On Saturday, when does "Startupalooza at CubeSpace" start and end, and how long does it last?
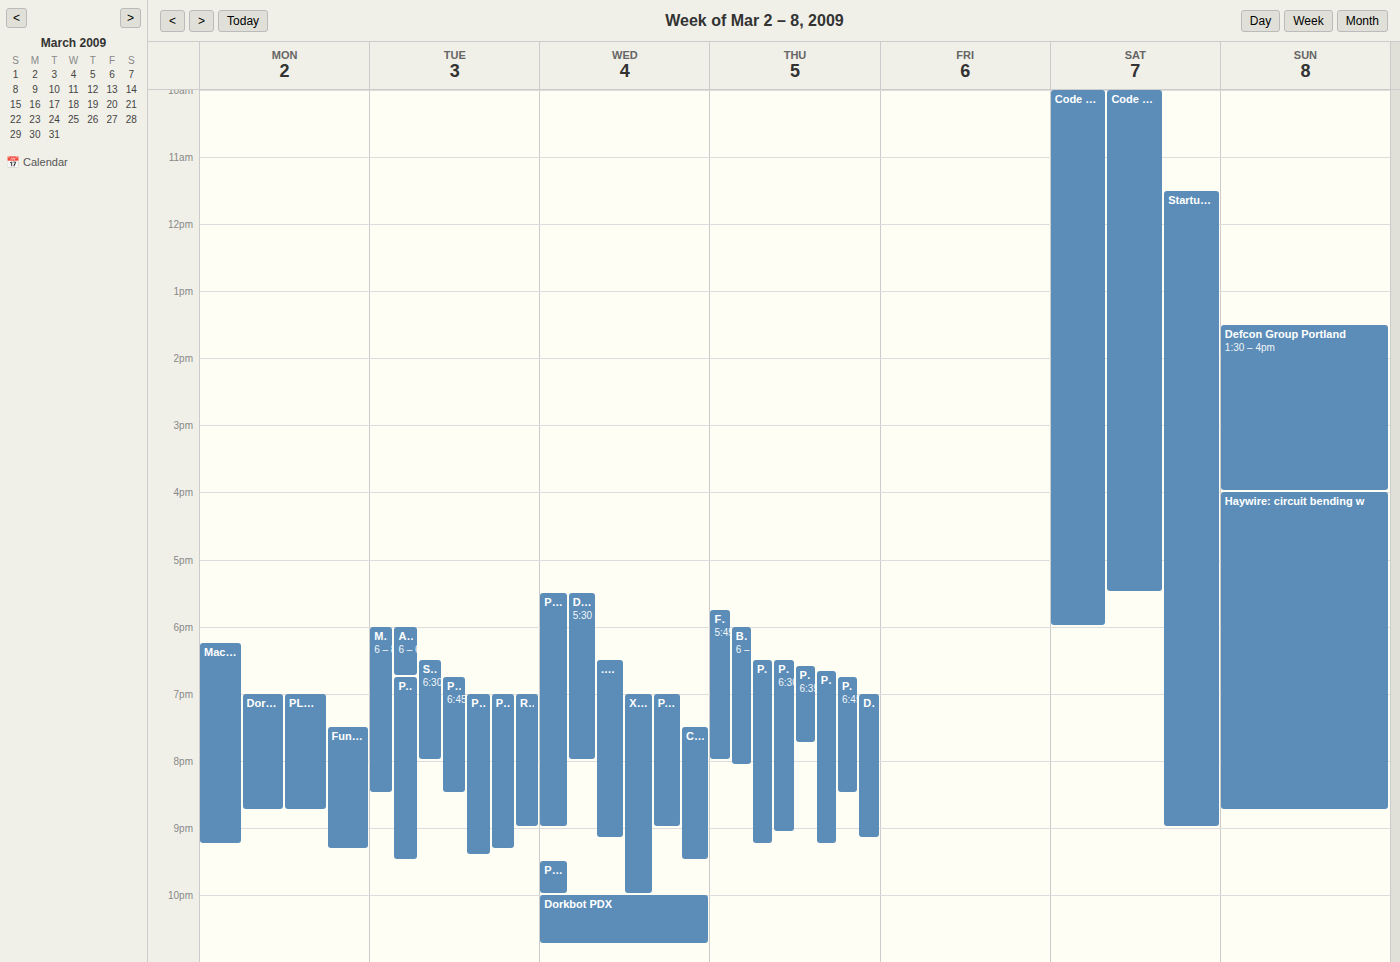
11:30 AM to 9:00 PM, 9 hours 30 minutes